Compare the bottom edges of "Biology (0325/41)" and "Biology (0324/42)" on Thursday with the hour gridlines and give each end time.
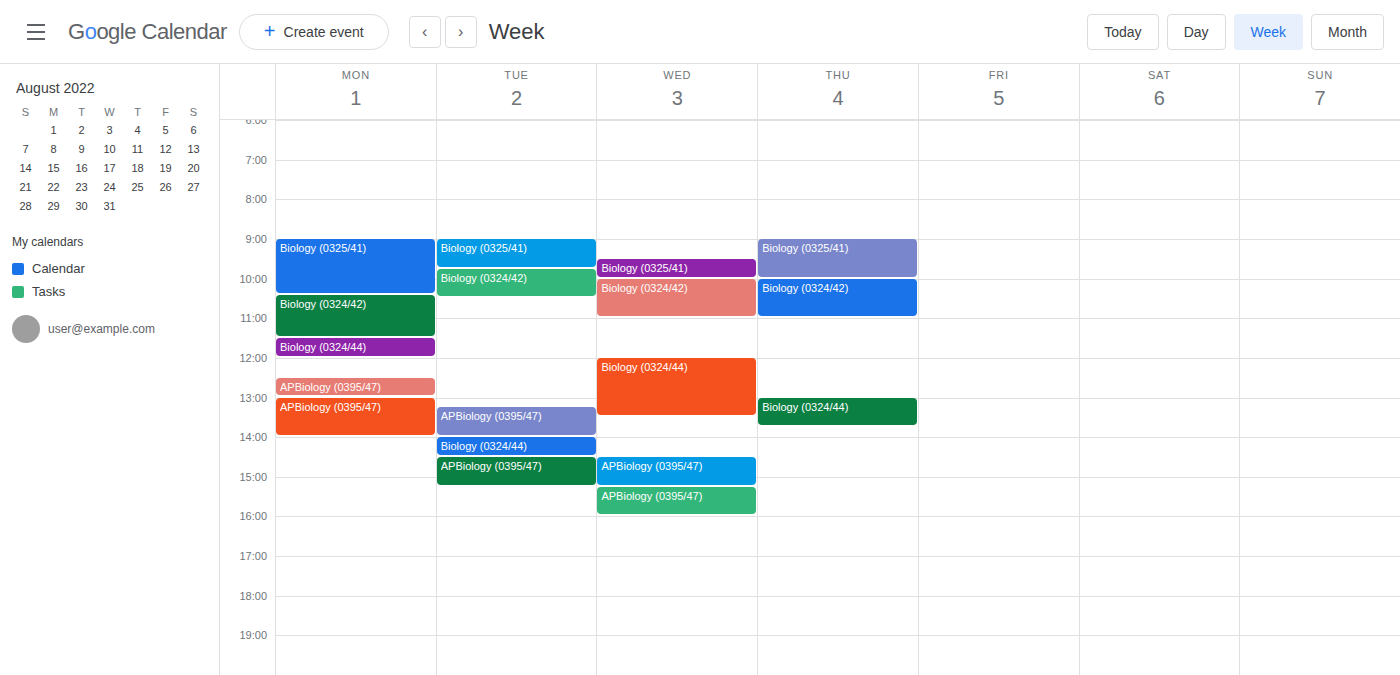
"Biology (0325/41)": 10:00 AM, exactly on the 10 AM line. "Biology (0324/42)": 11:00 AM, exactly on the 11 AM line.